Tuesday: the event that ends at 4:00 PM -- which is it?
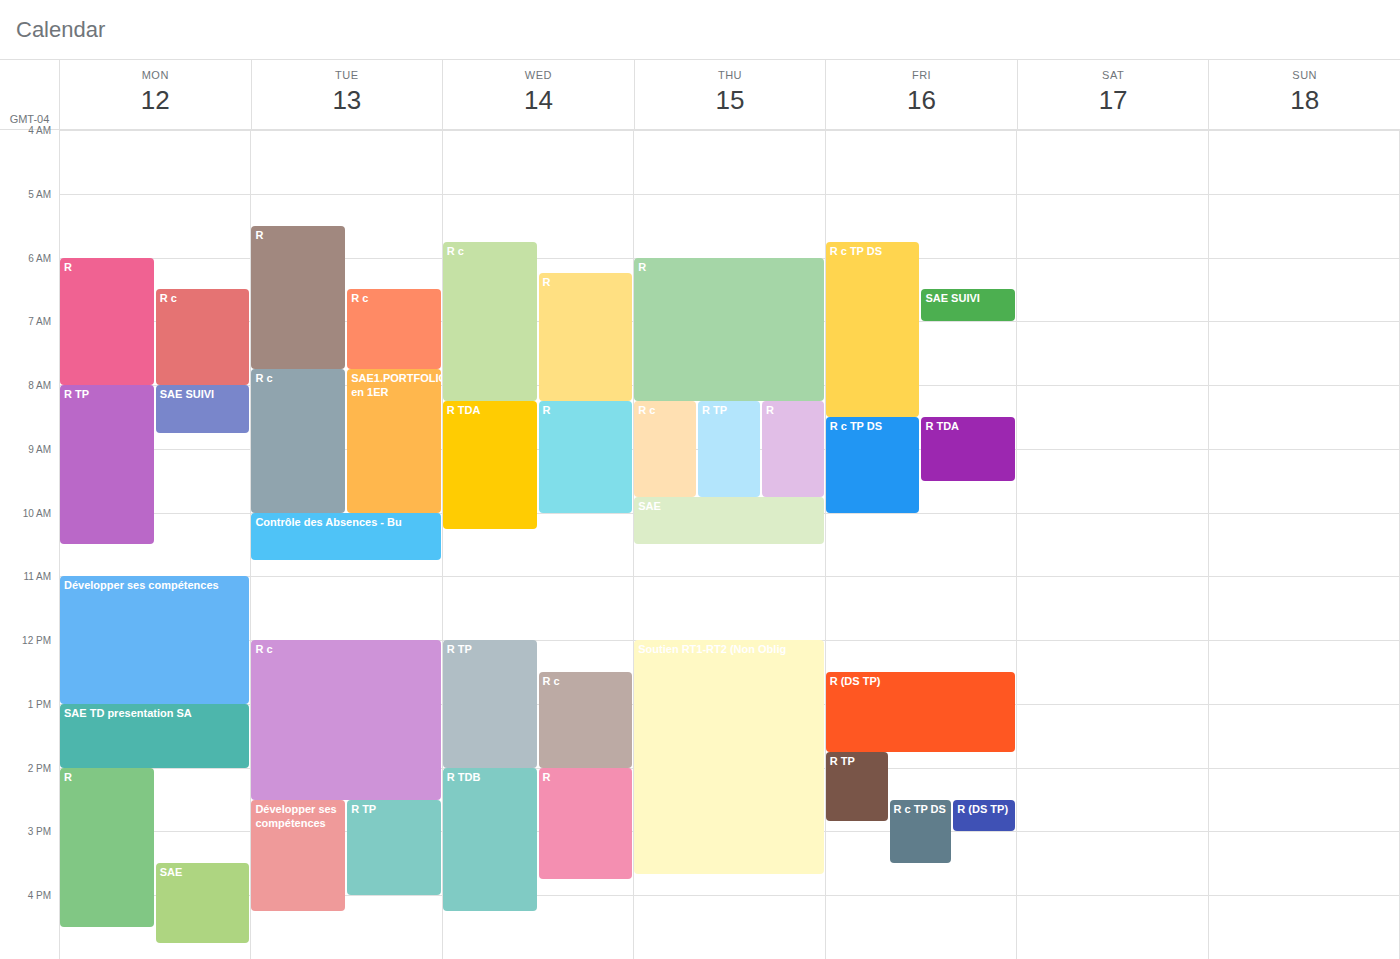
"R TP"